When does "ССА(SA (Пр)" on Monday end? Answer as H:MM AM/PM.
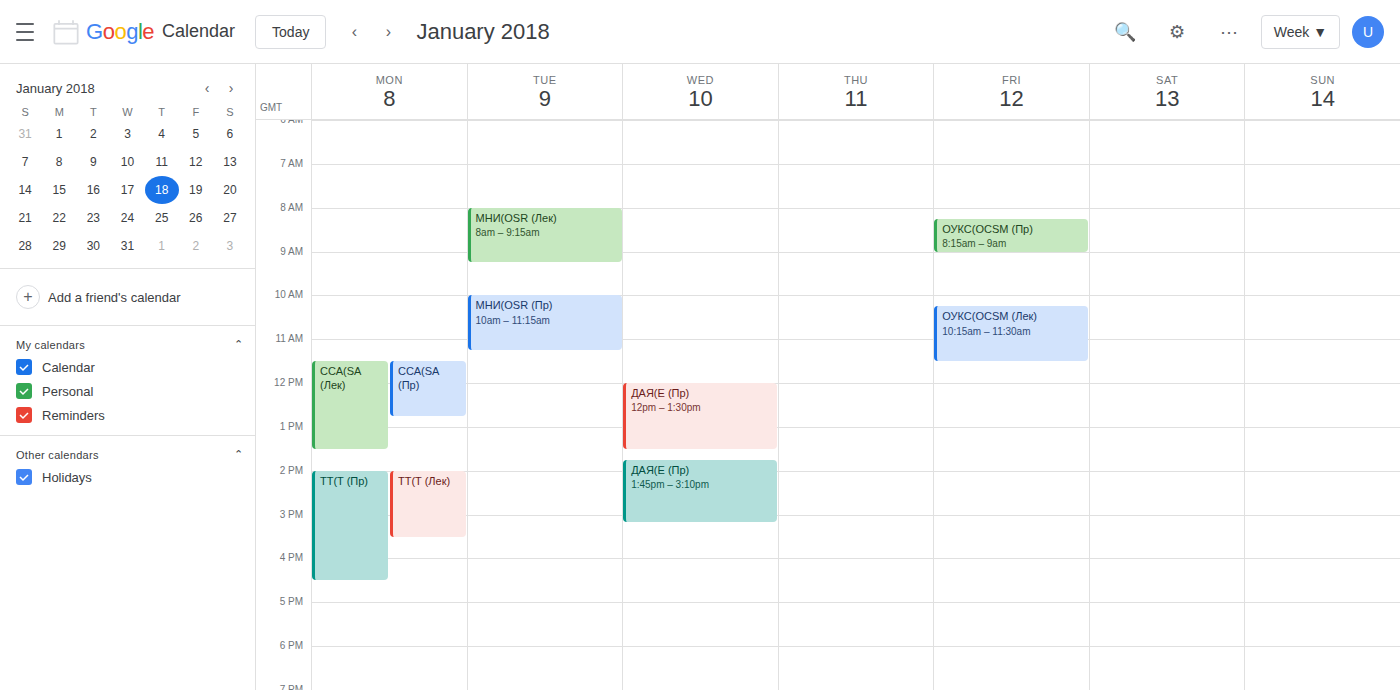
12:45 PM